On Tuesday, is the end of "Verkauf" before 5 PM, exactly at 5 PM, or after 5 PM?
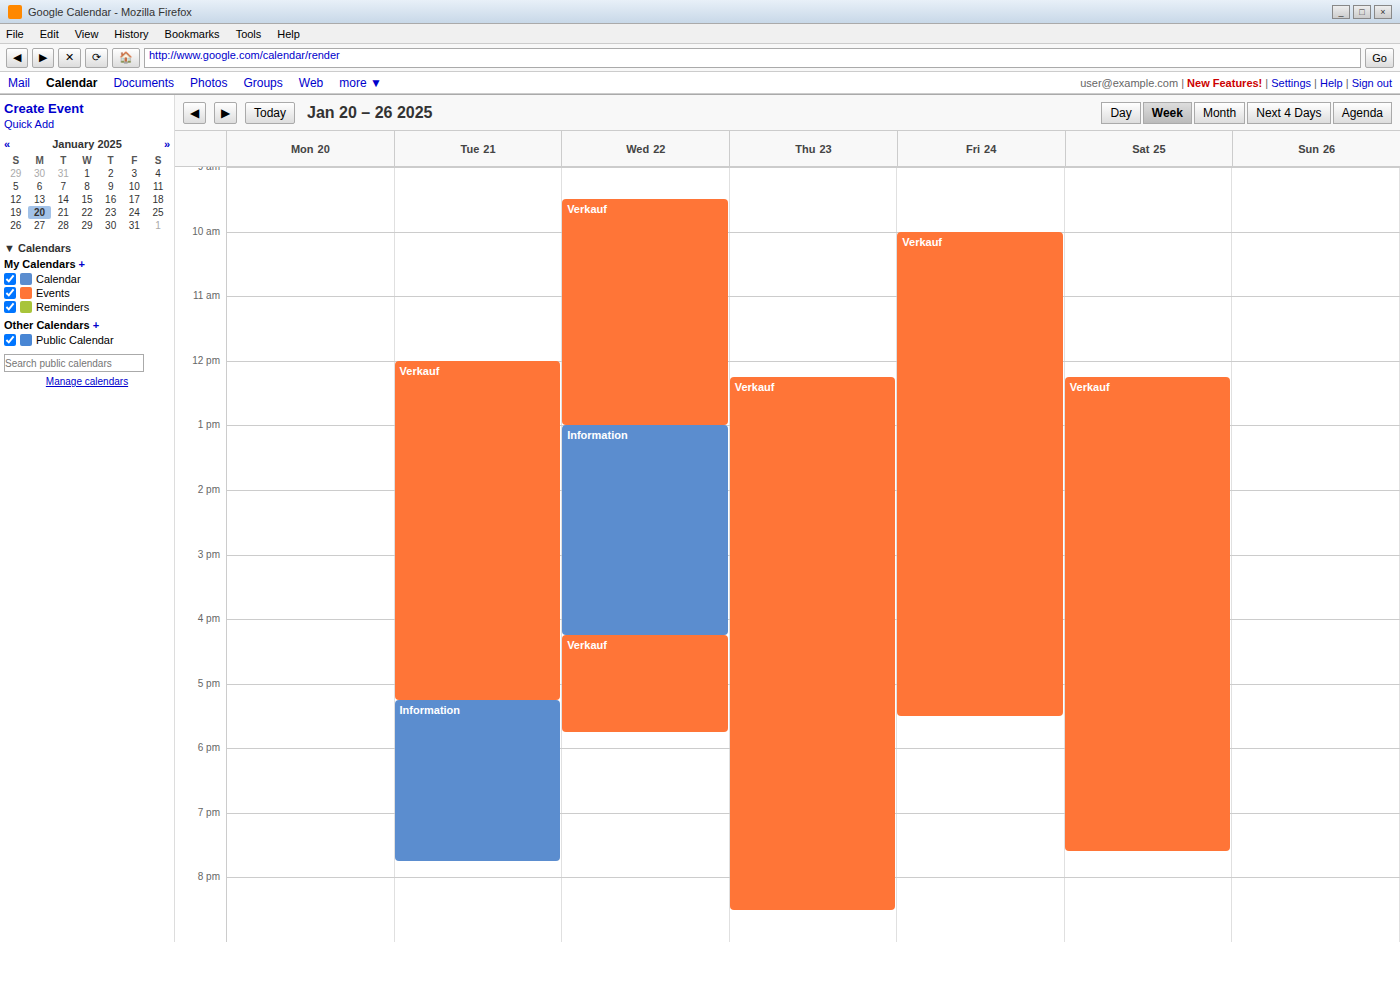
5:15 PM -- after 5 PM, 15 minutes below the 5 PM line.